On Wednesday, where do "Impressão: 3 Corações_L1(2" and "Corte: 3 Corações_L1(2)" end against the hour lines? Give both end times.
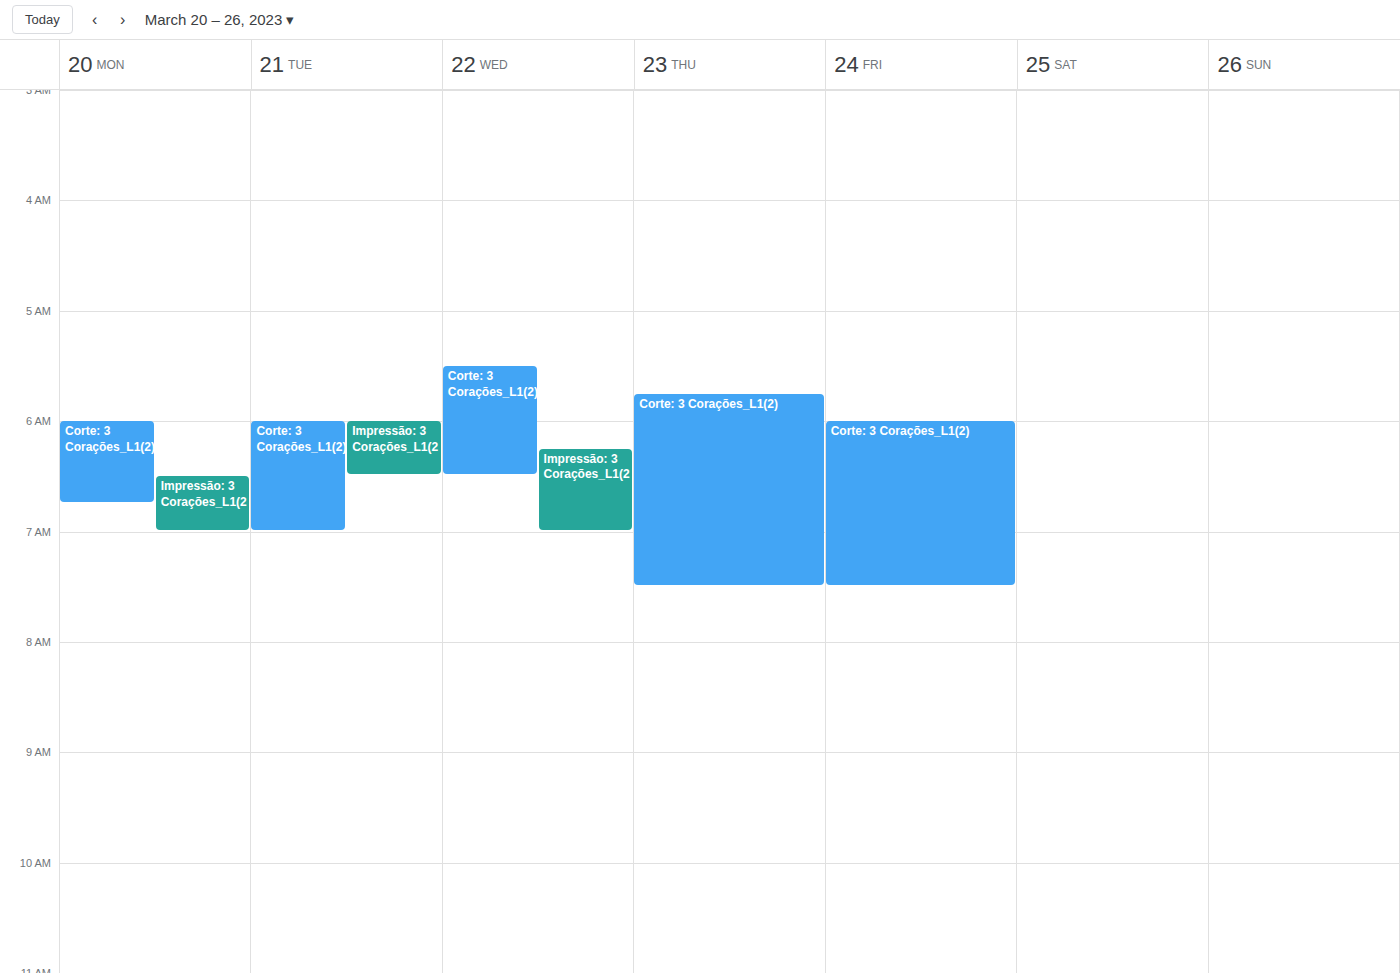
"Impressão: 3 Corações_L1(2": 7:00 AM, exactly on the 7 AM line. "Corte: 3 Corações_L1(2)": 6:30 AM, halfway between the 6 AM and 7 AM lines.